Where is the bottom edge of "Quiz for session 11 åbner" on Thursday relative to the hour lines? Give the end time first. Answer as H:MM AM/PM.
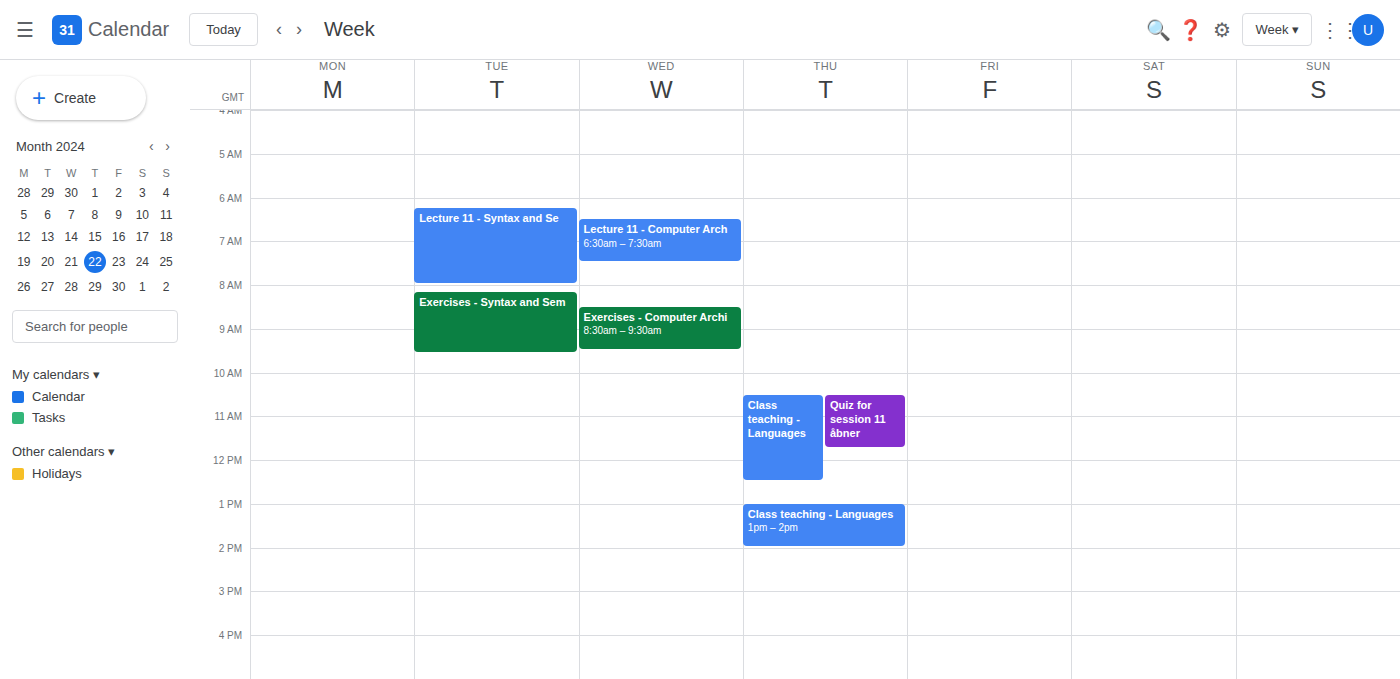
11:45 AM -- neither: three quarters of the way from the 11 AM line to the 12 PM line.